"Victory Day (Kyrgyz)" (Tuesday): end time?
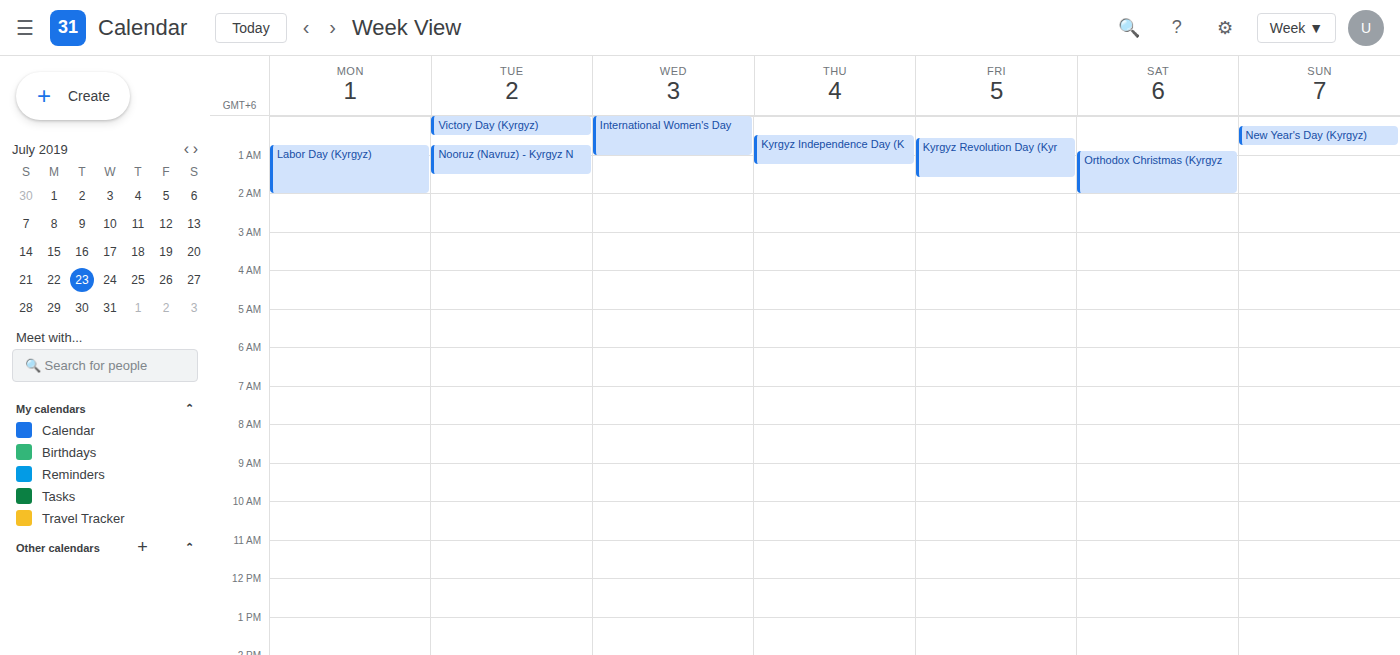
12:30 AM